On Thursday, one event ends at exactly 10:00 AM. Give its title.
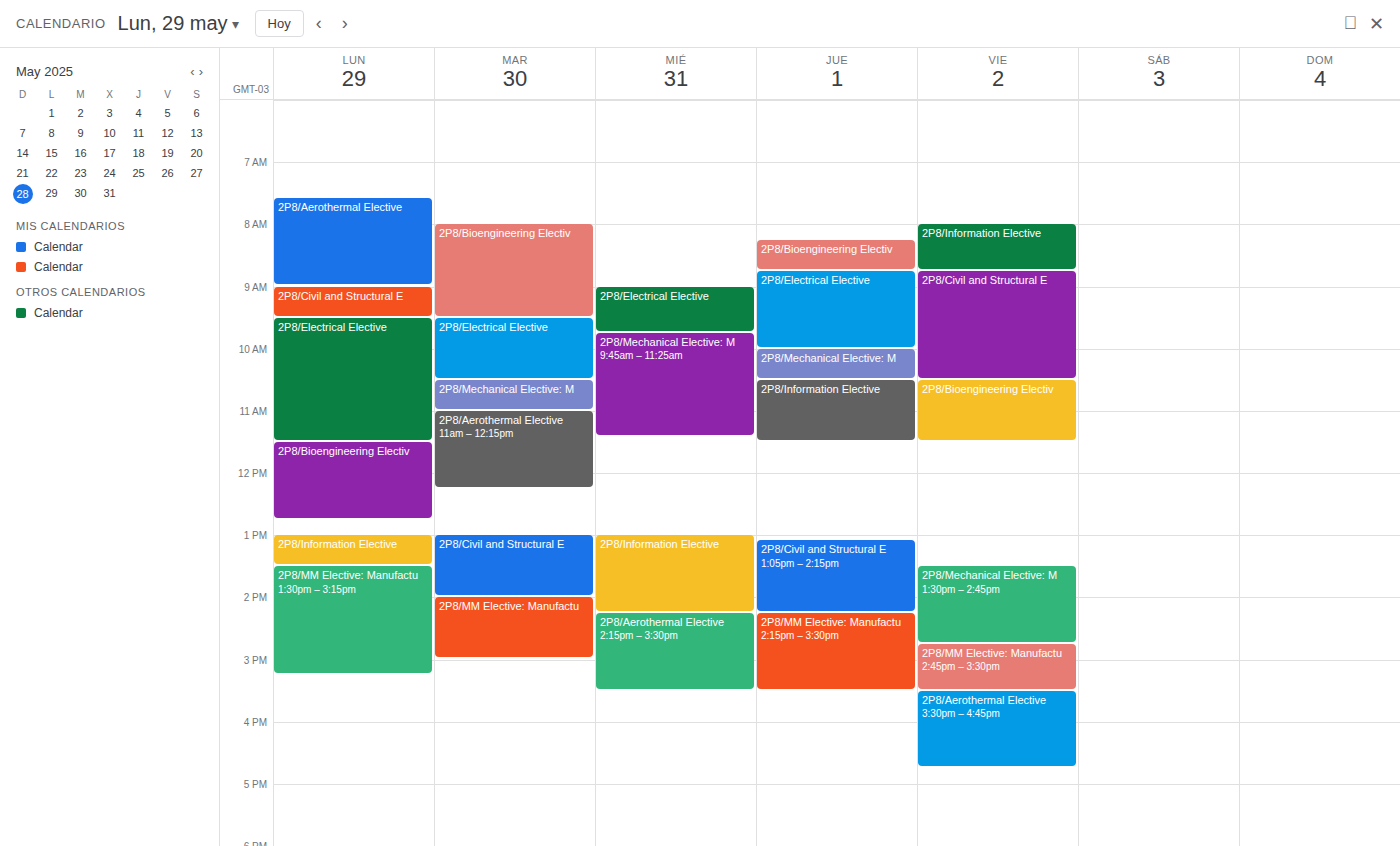
"2P8/Electrical Elective"